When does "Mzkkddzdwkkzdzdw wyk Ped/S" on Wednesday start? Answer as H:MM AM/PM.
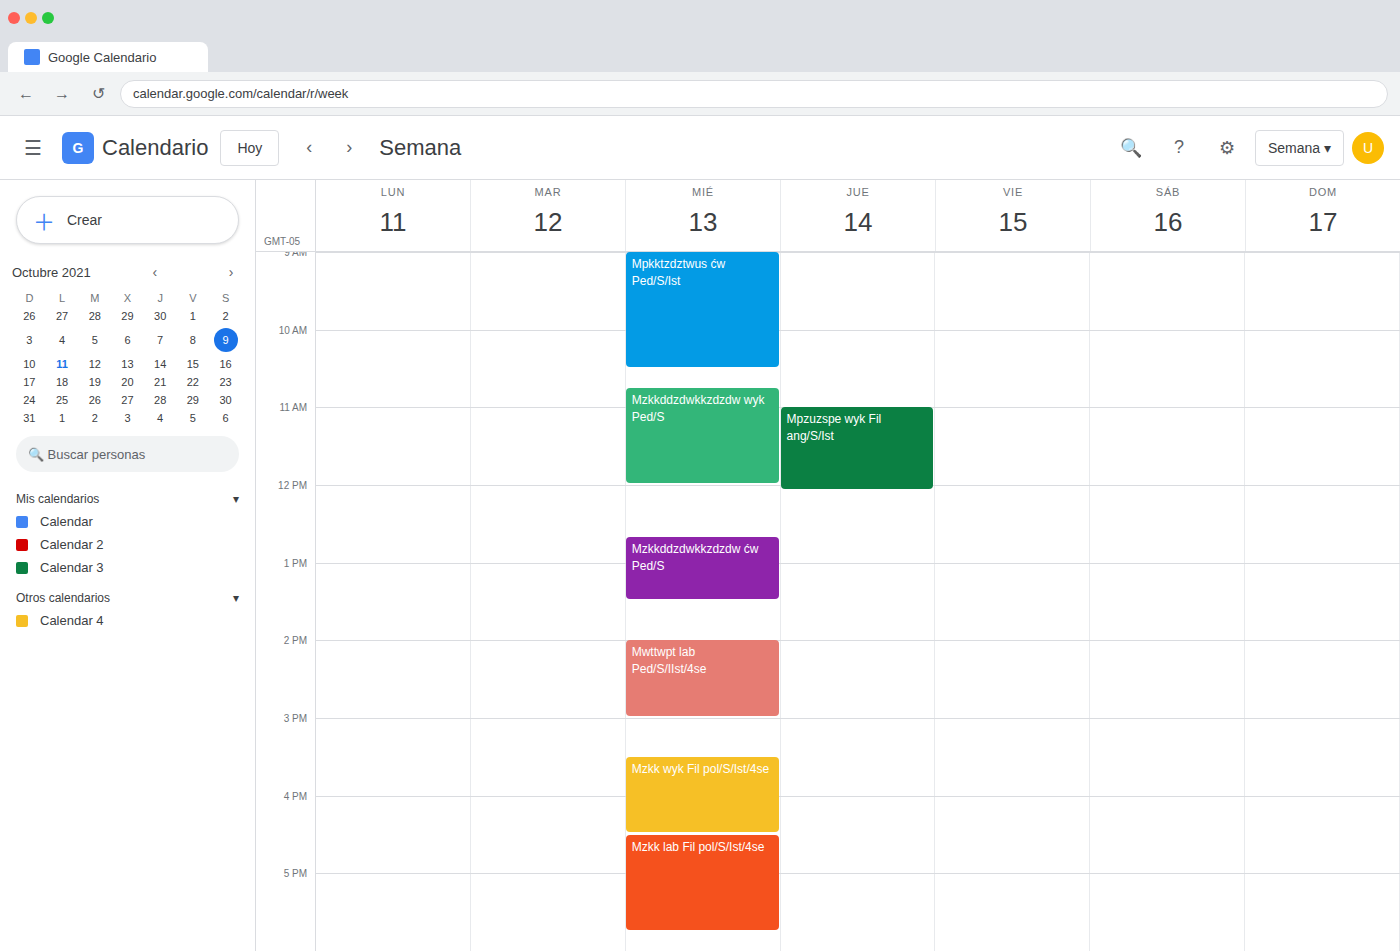
10:45 AM